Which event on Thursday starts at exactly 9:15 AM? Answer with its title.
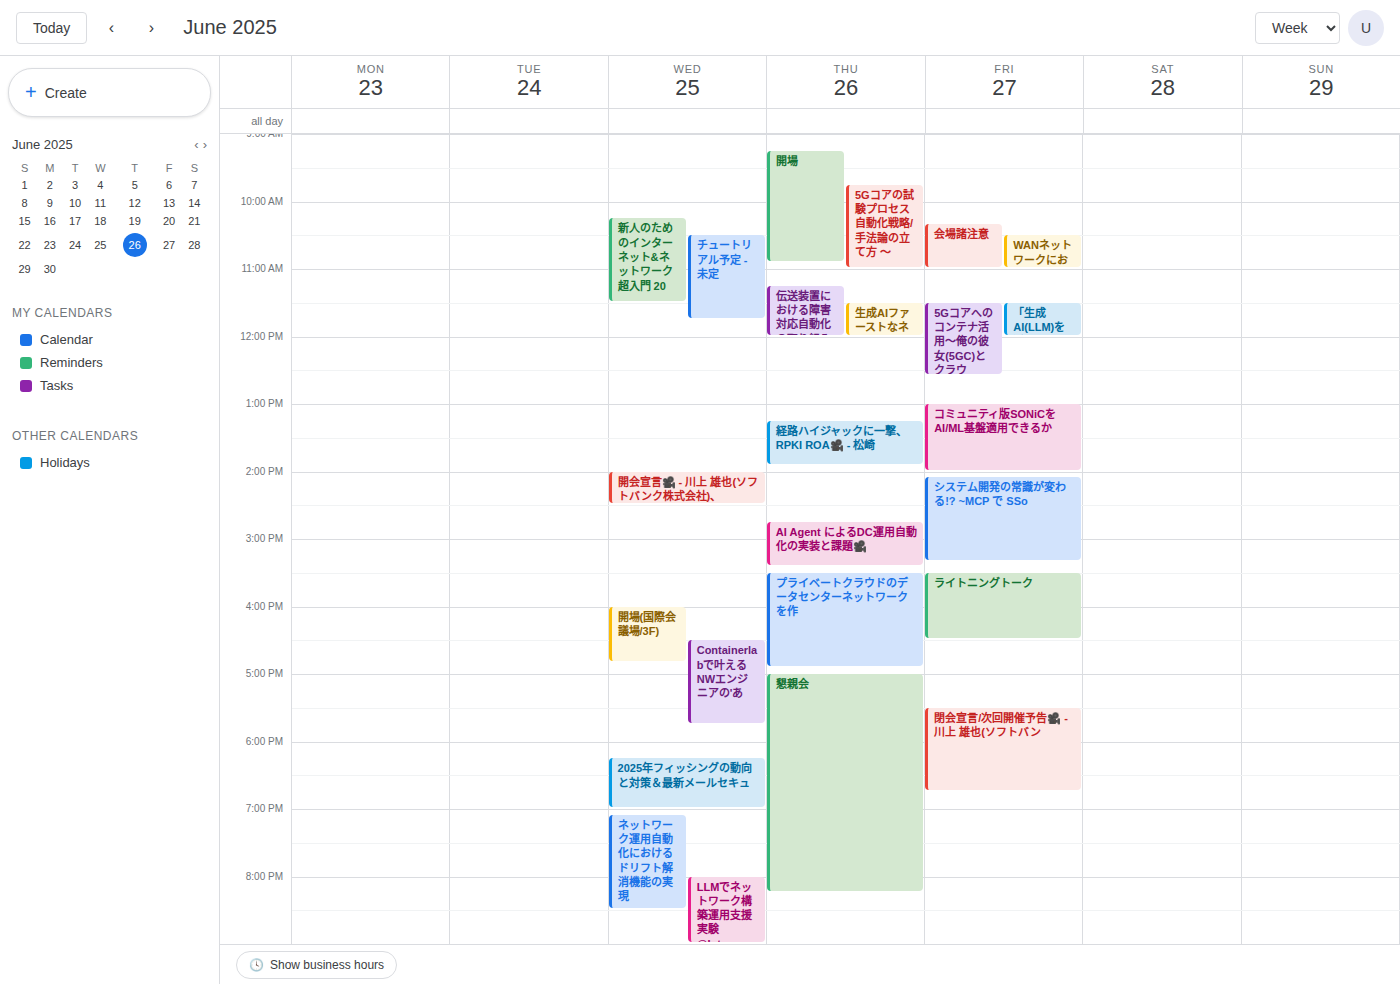
"開場"